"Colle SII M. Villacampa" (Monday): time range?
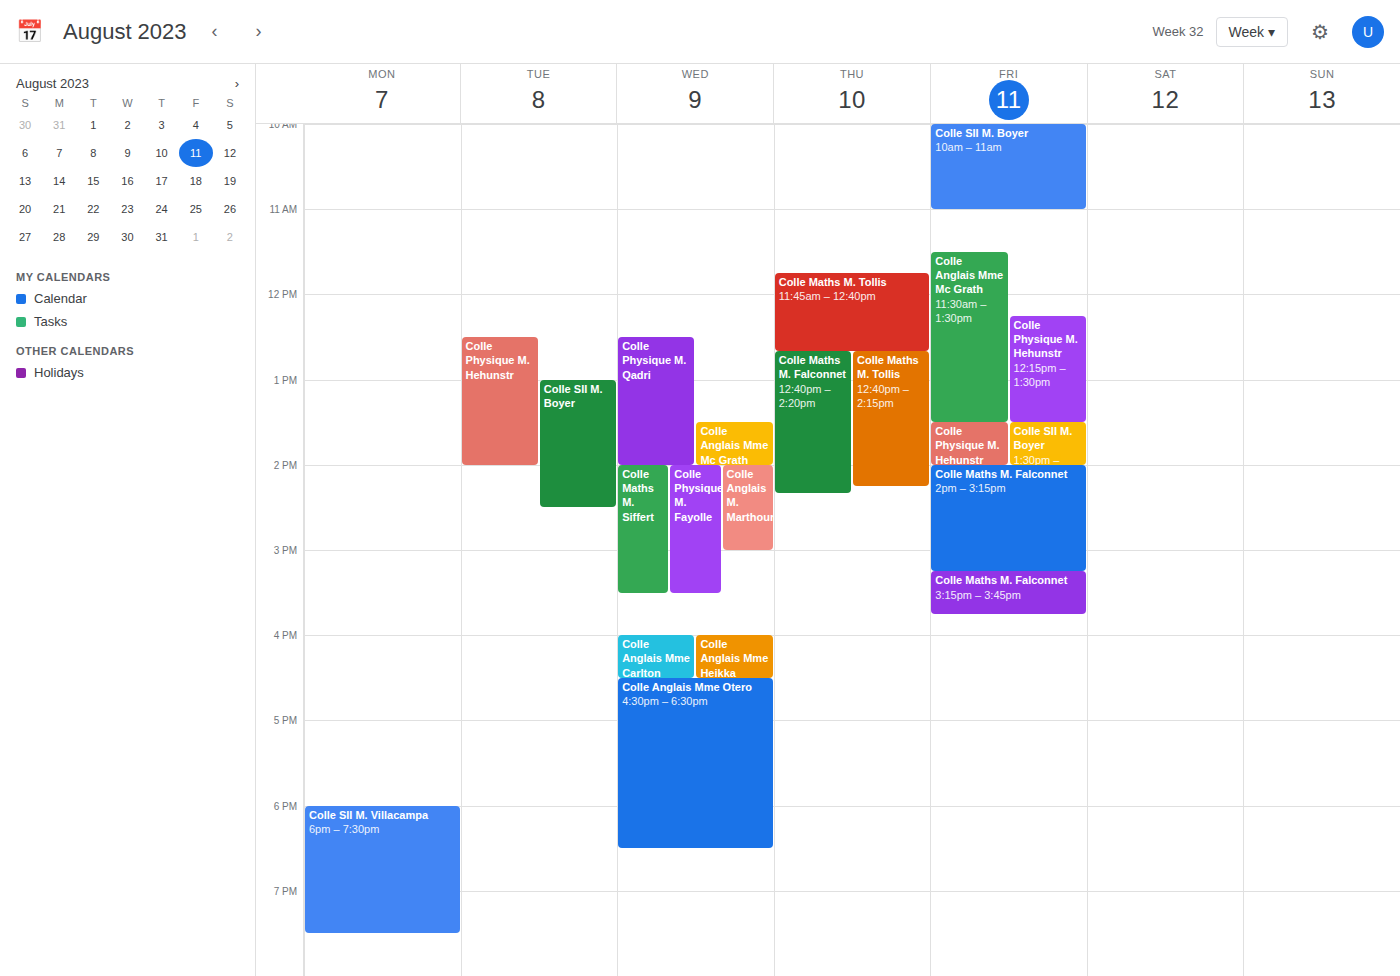
6:00 PM to 7:30 PM